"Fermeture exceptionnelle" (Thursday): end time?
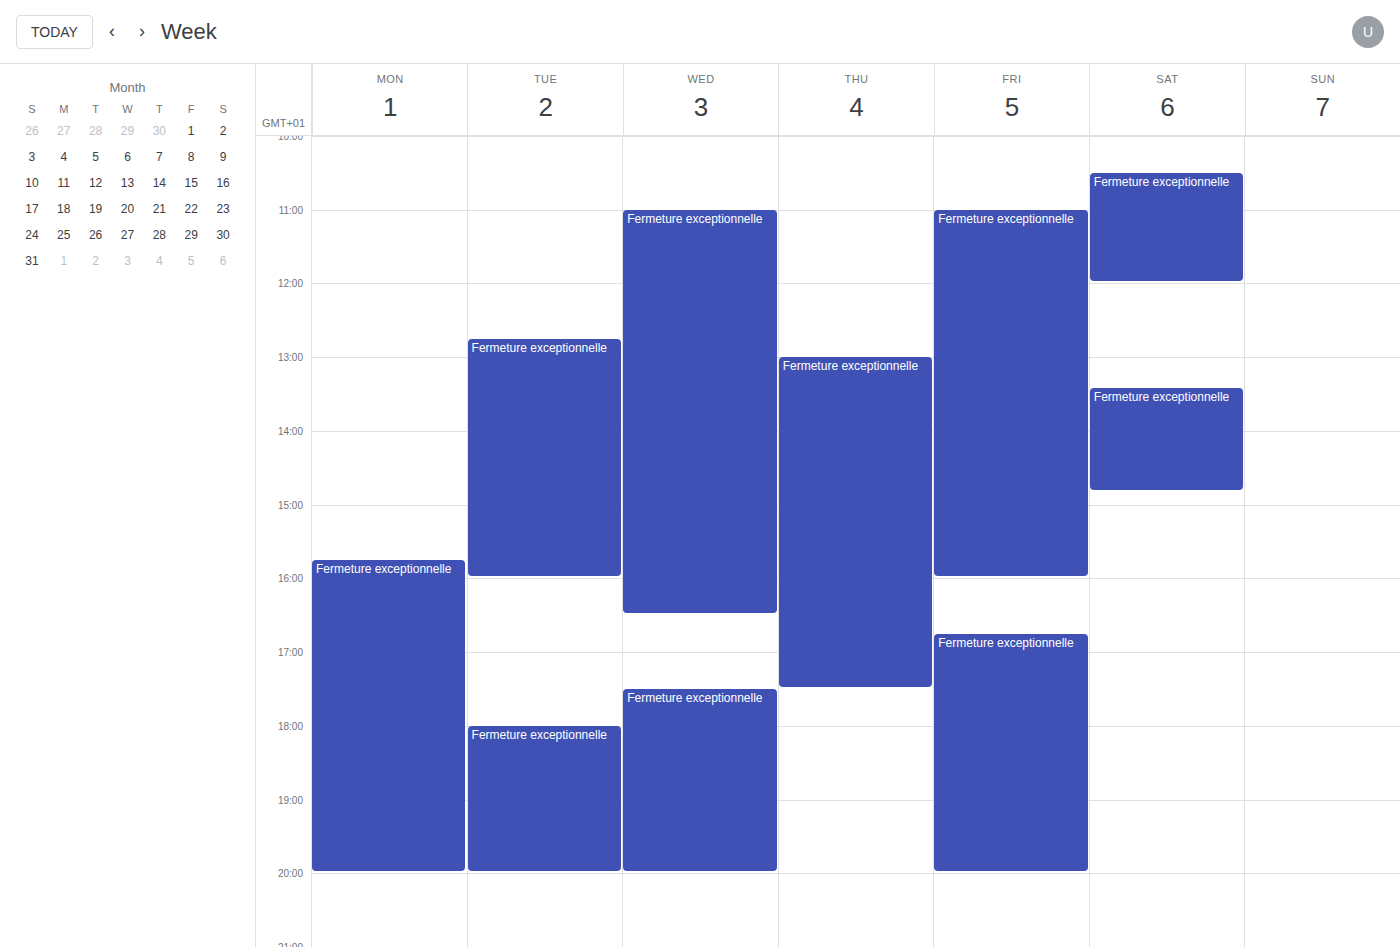
5:30 PM